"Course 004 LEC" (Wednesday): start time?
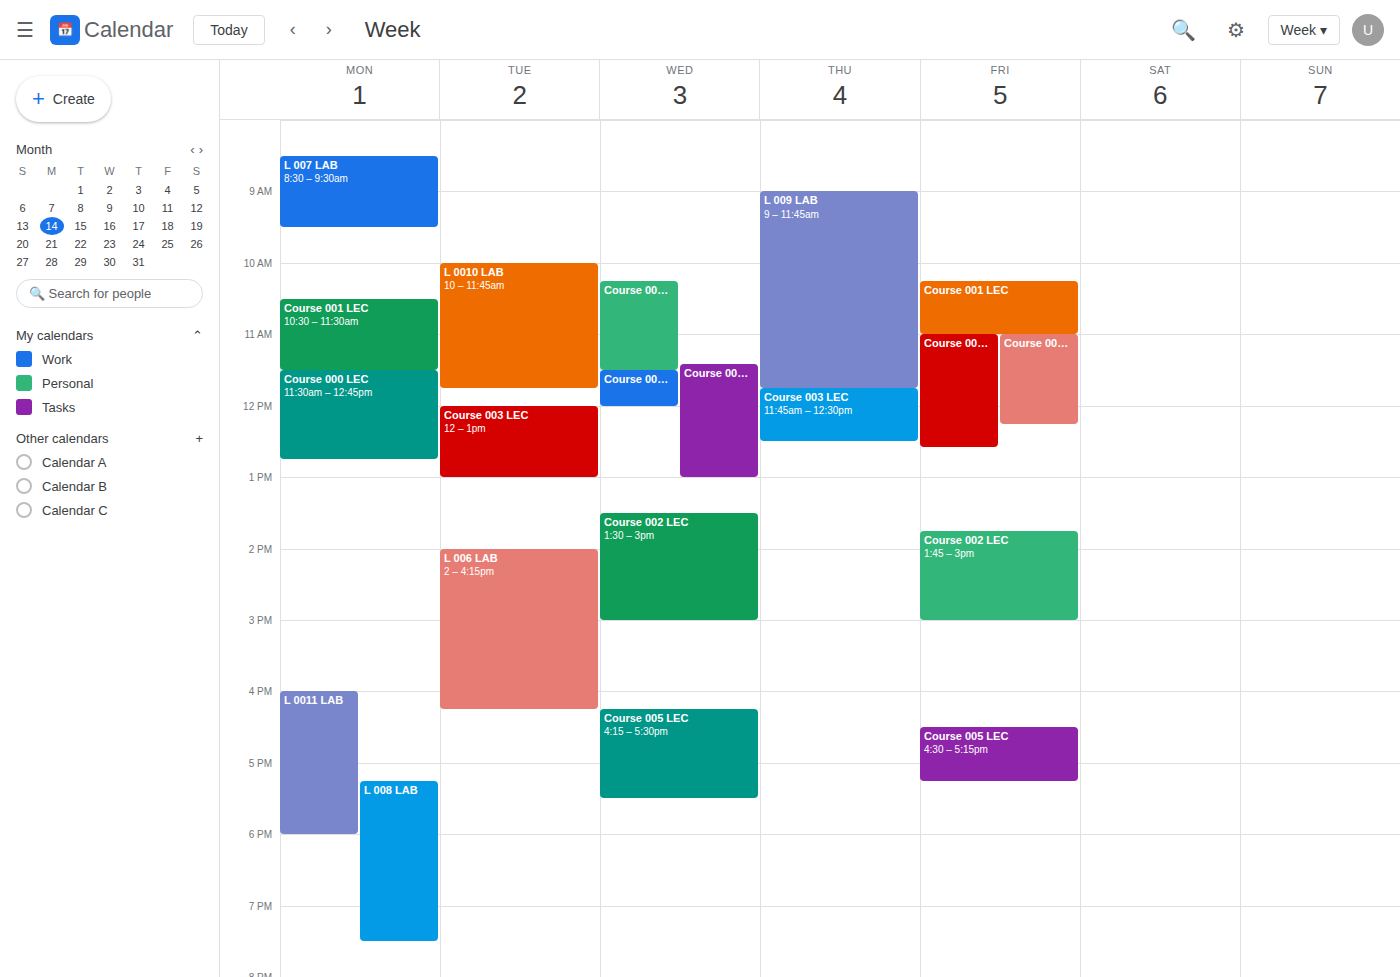
11:25